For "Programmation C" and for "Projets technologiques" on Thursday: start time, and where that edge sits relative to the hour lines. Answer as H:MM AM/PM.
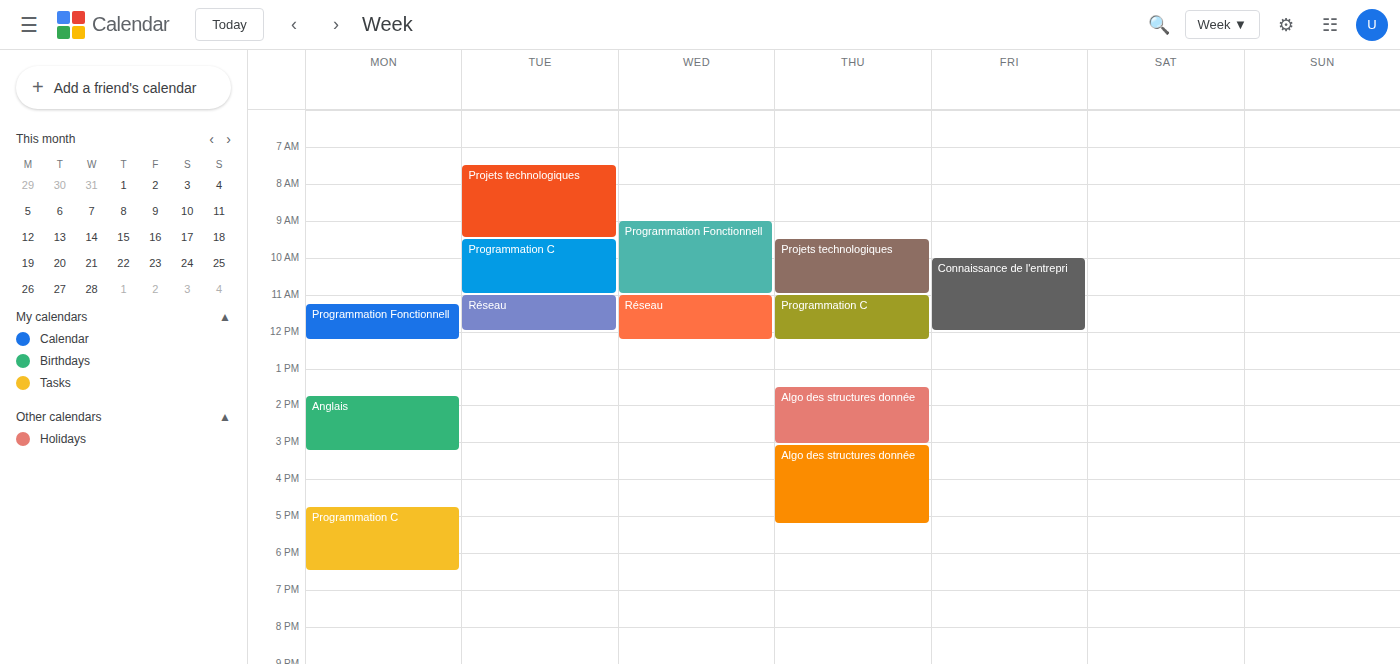
"Programmation C": 11:00 AM, exactly on the 11 AM line. "Projets technologiques": 9:30 AM, halfway between the 9 AM and 10 AM lines.